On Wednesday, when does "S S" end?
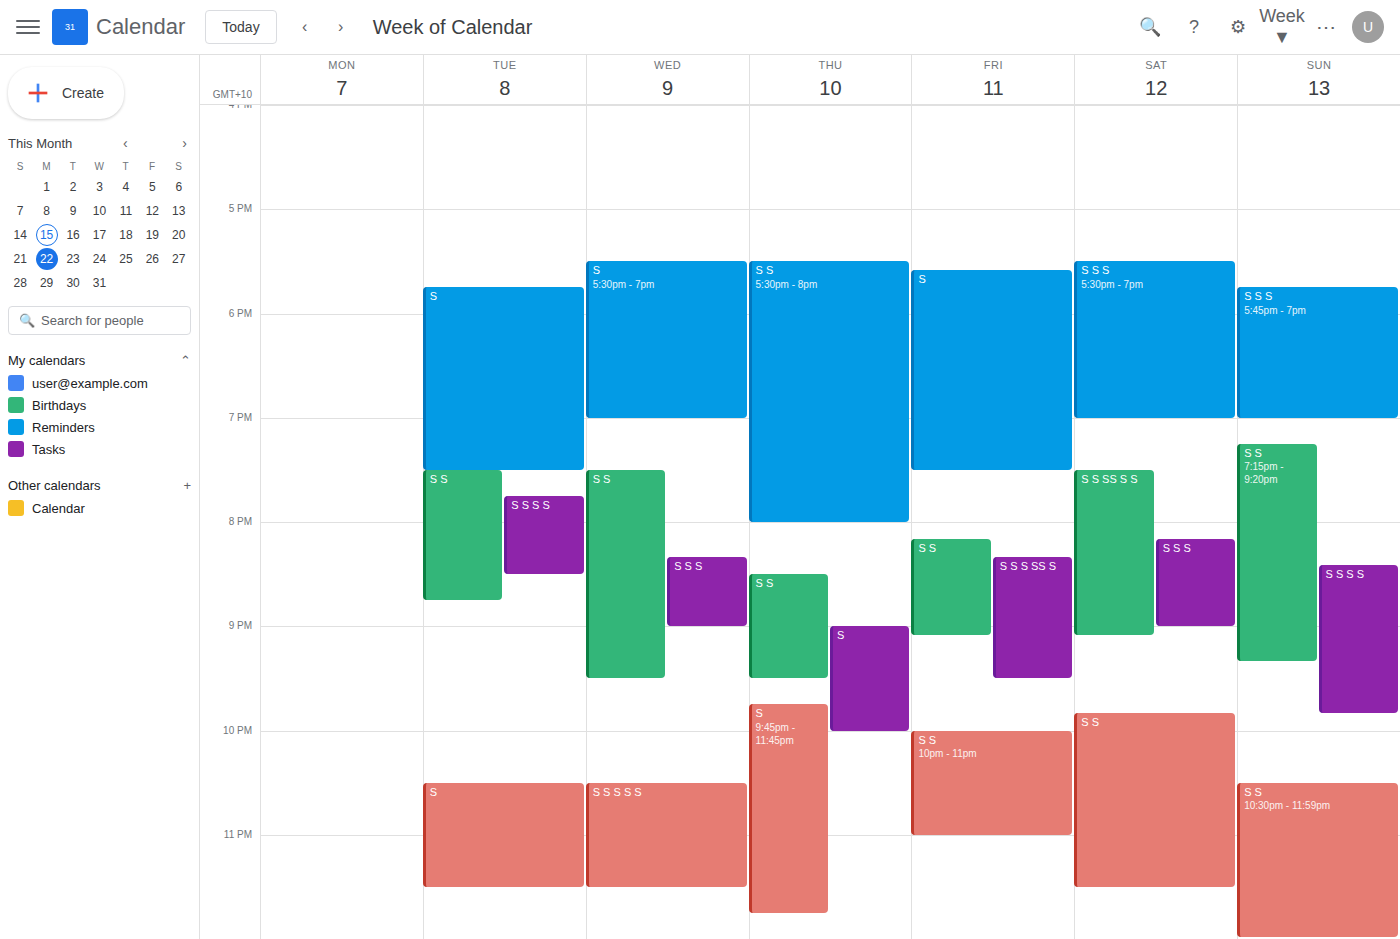
21:30